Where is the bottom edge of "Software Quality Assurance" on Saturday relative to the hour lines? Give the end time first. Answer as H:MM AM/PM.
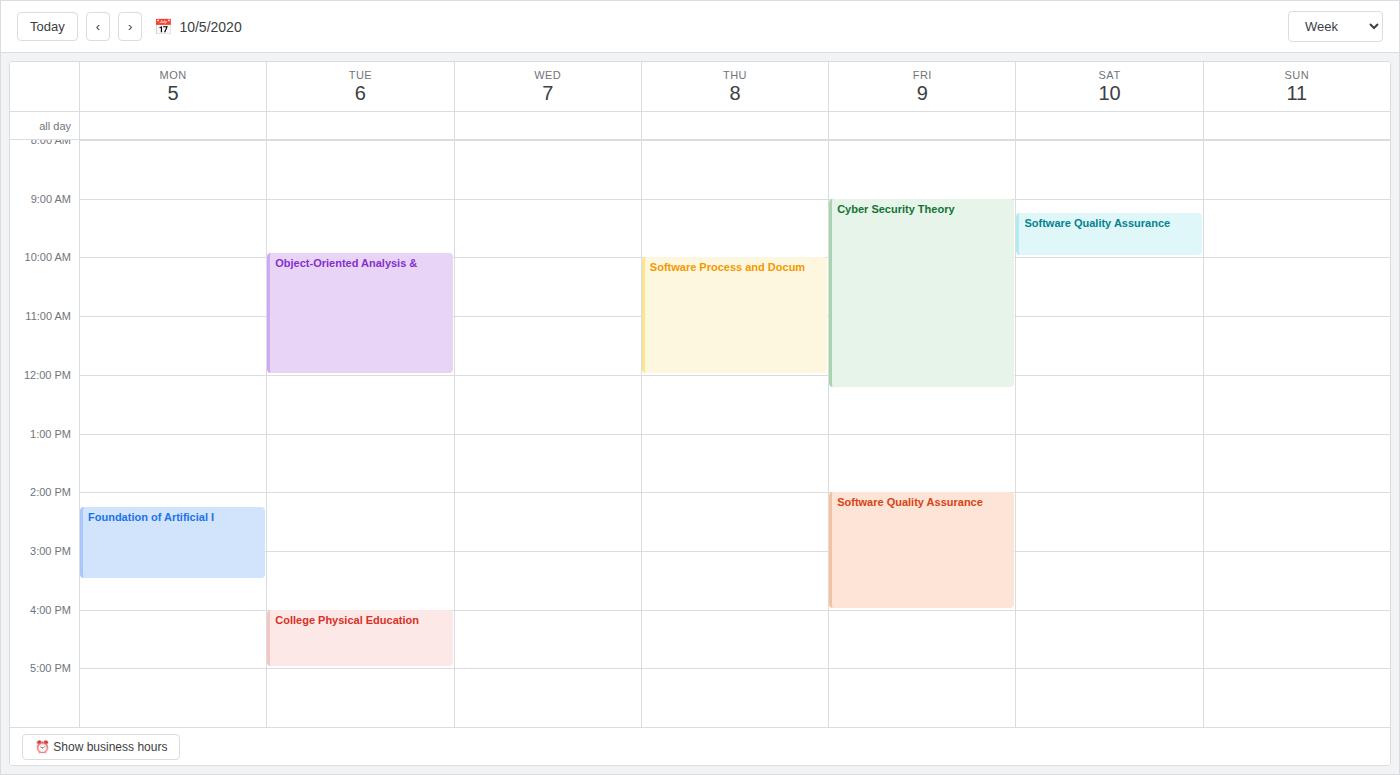
10:00 AM -- exactly on the 10 AM line.